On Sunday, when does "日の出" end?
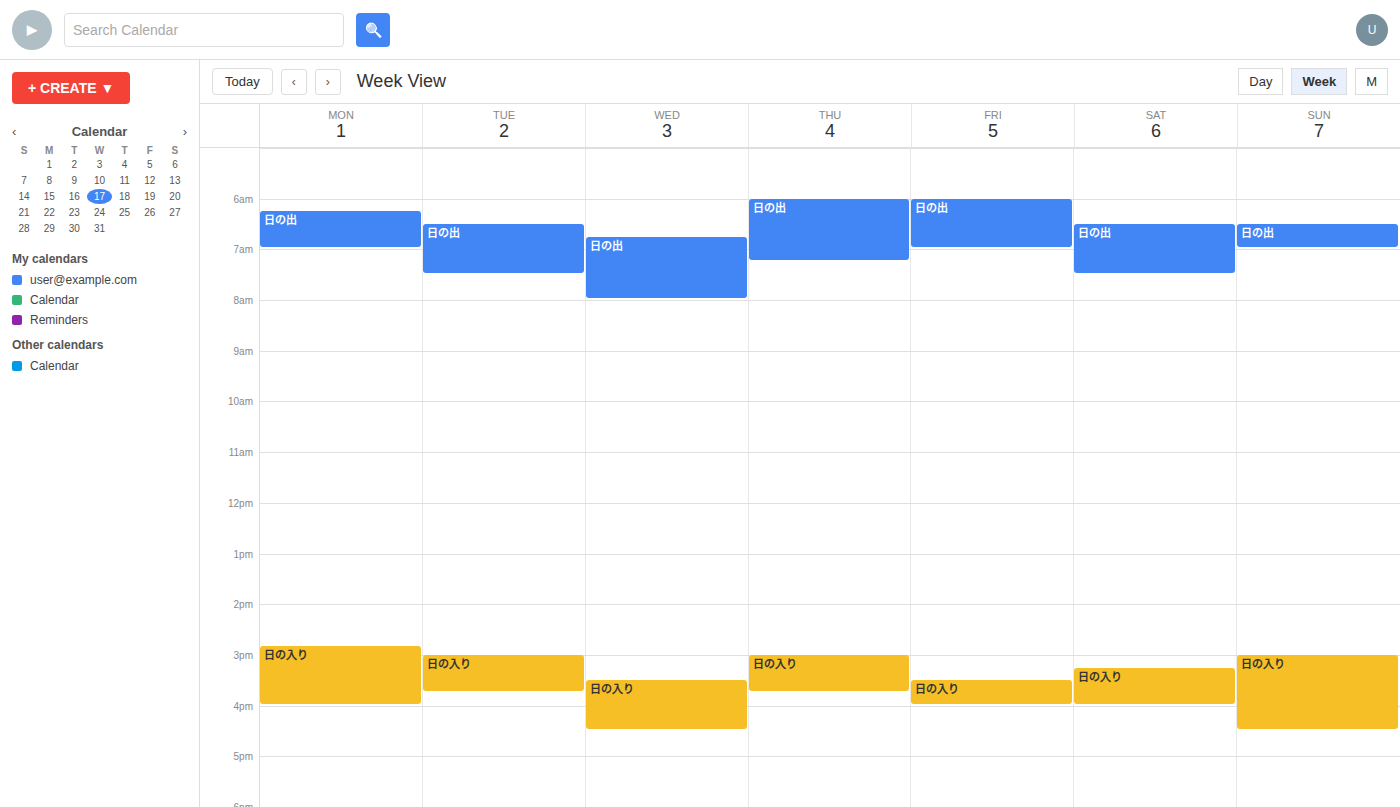
7:00 AM